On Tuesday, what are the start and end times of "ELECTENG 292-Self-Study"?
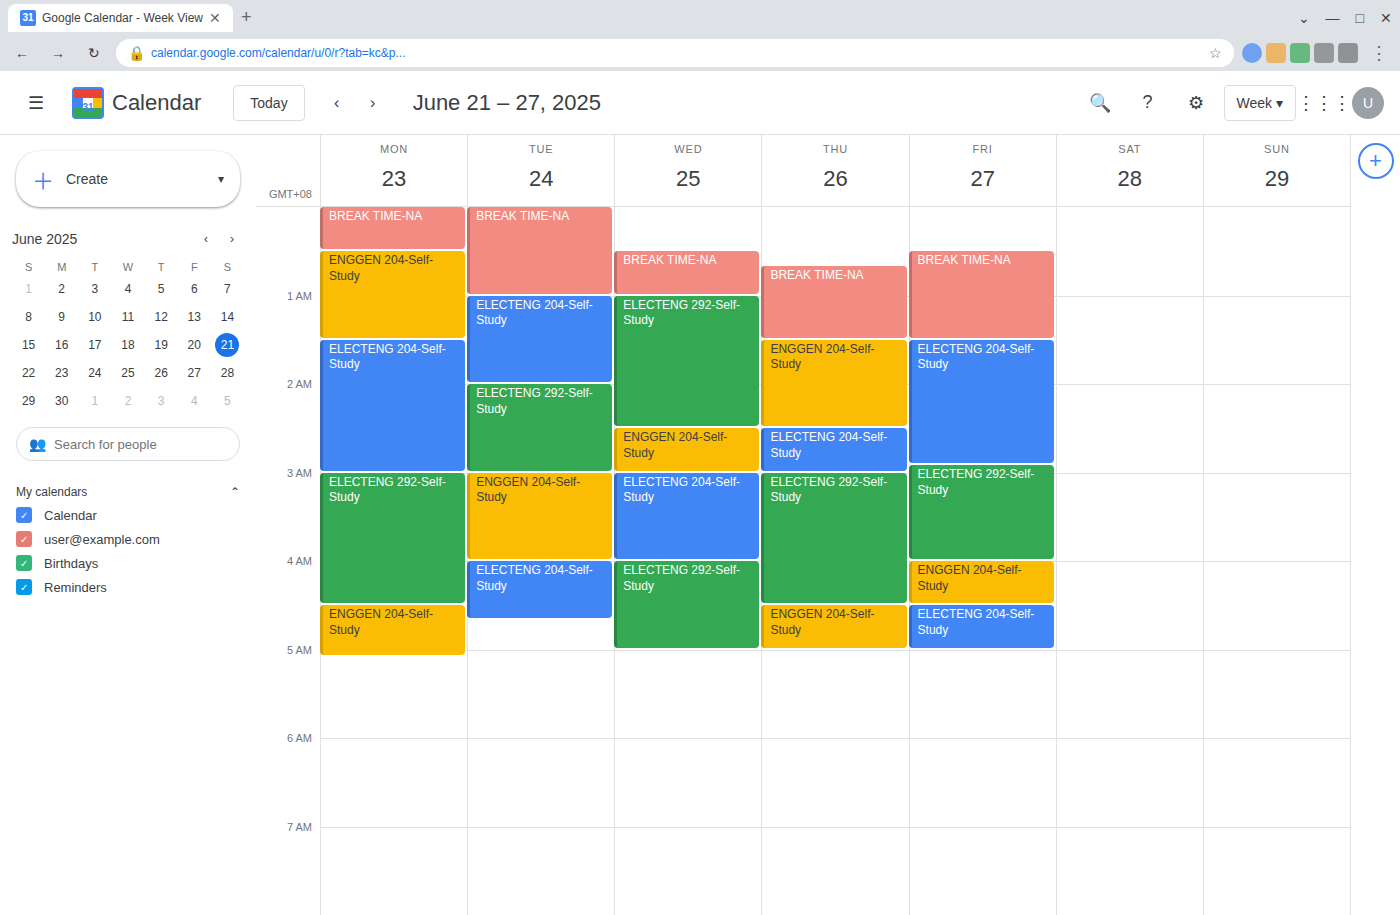
2:00 AM to 3:00 AM